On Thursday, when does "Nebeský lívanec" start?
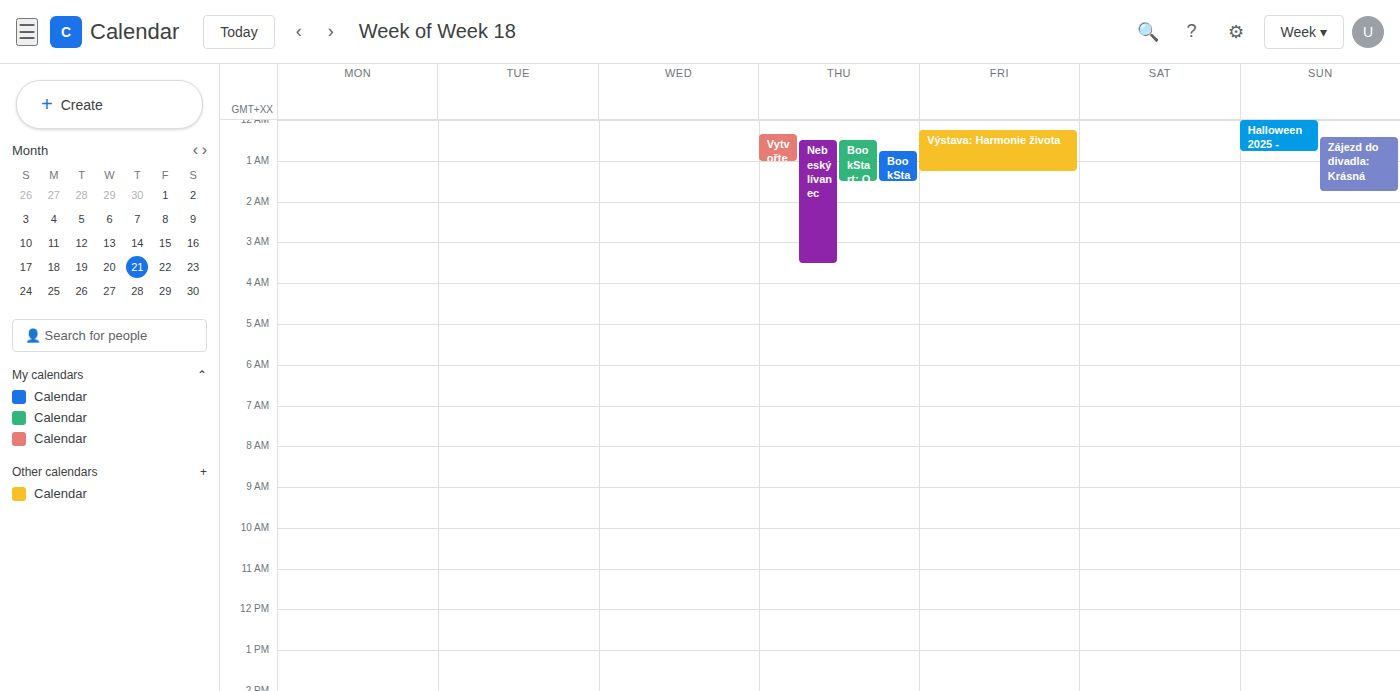
12:30 AM